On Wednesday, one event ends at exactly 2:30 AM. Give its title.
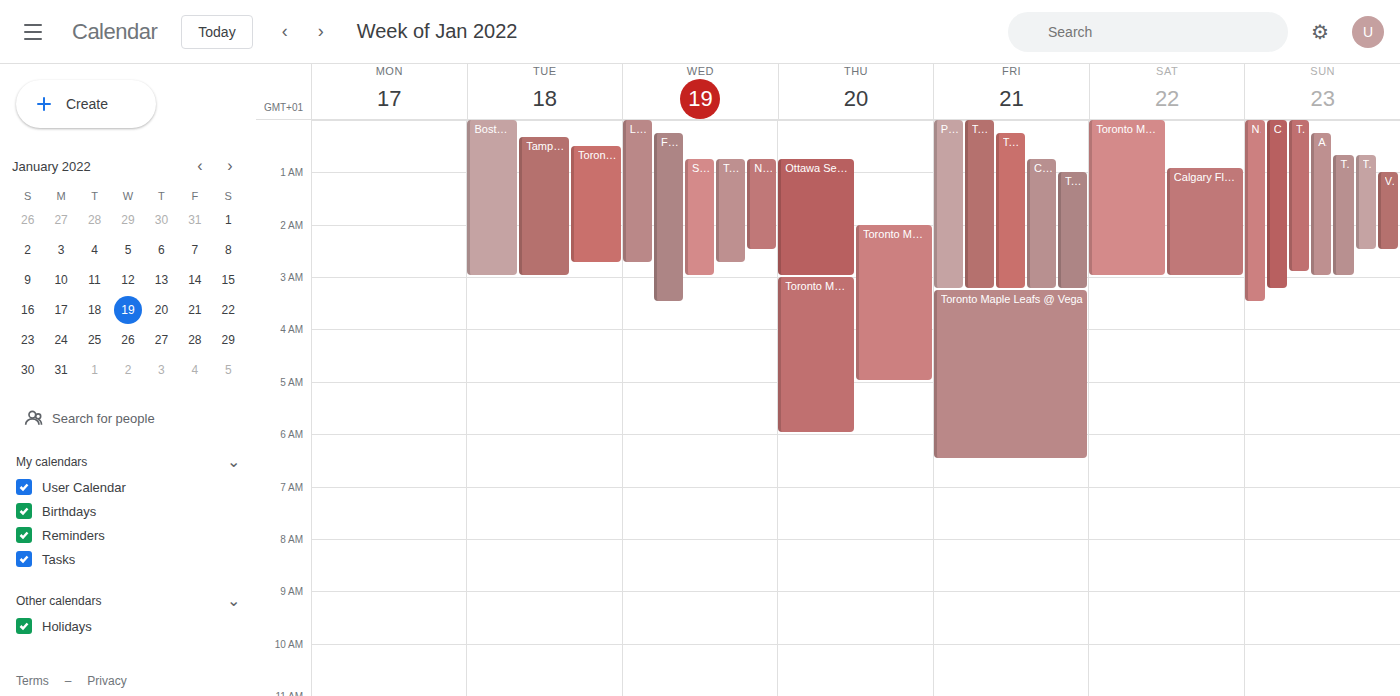
"New York Rangers @ Toronto"